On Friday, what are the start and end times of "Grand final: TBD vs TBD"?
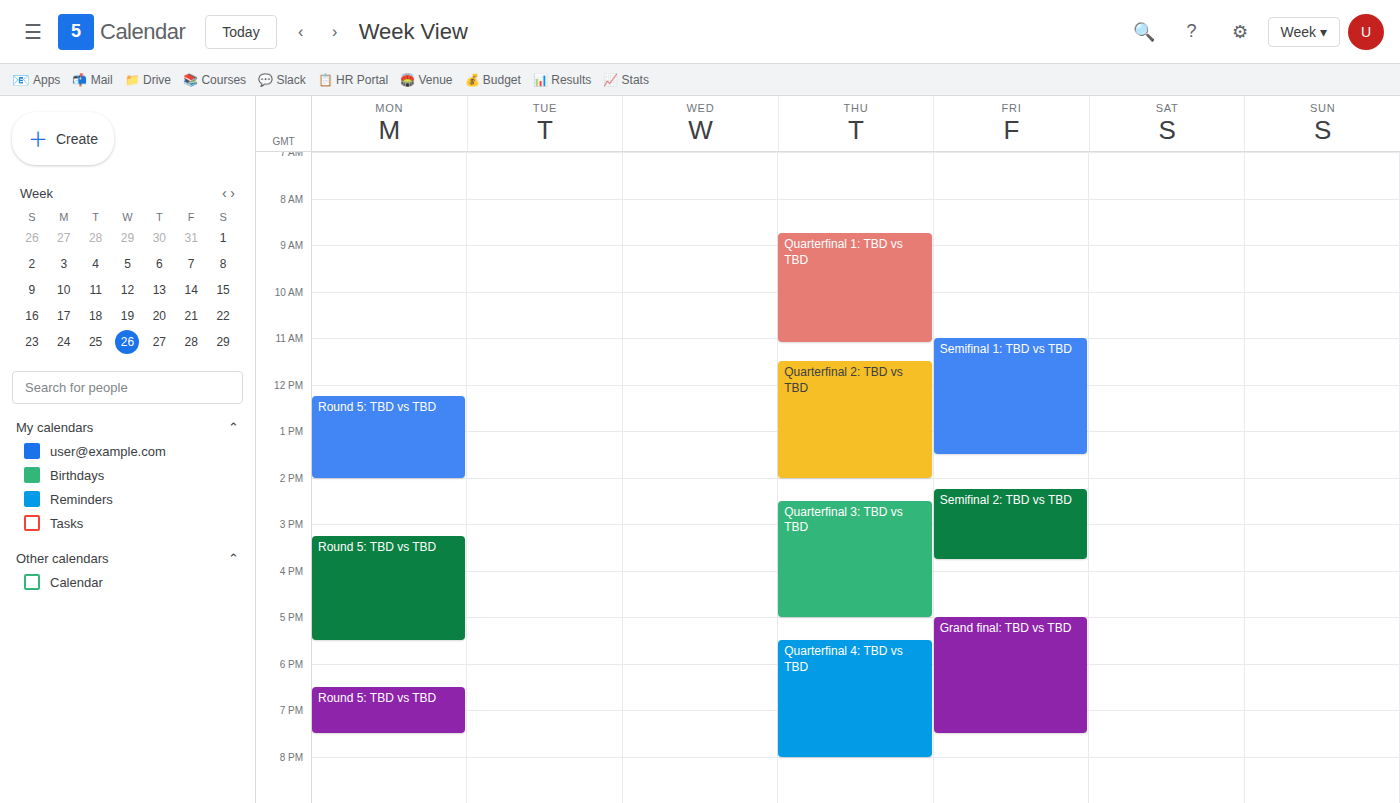
5:00 PM to 7:30 PM